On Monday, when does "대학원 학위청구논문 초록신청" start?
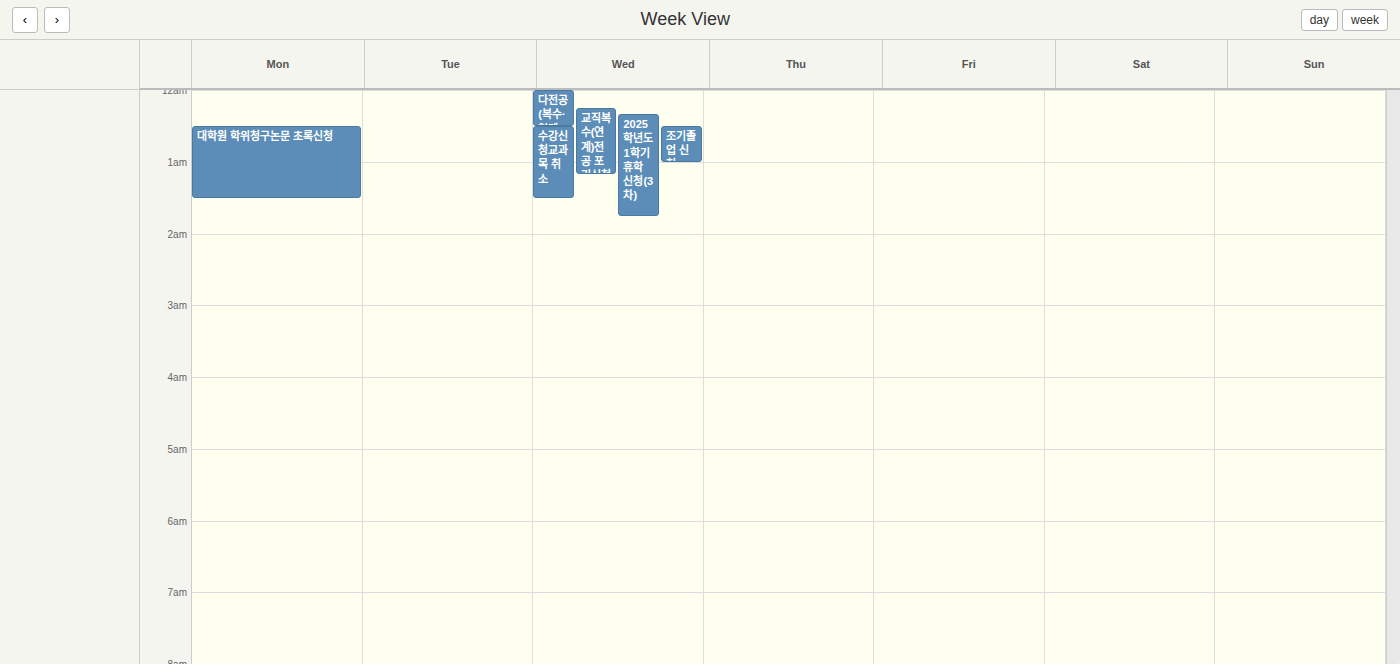
12:30 AM